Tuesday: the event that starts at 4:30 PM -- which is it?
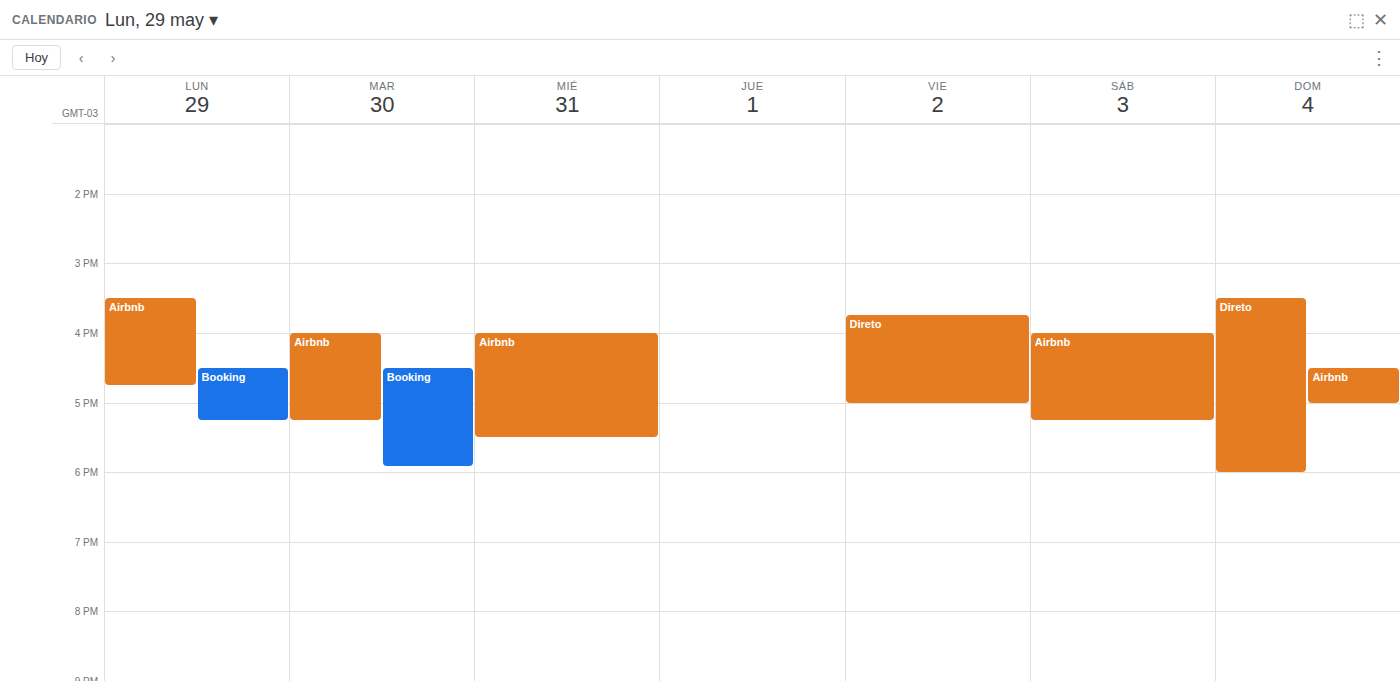
"Booking"